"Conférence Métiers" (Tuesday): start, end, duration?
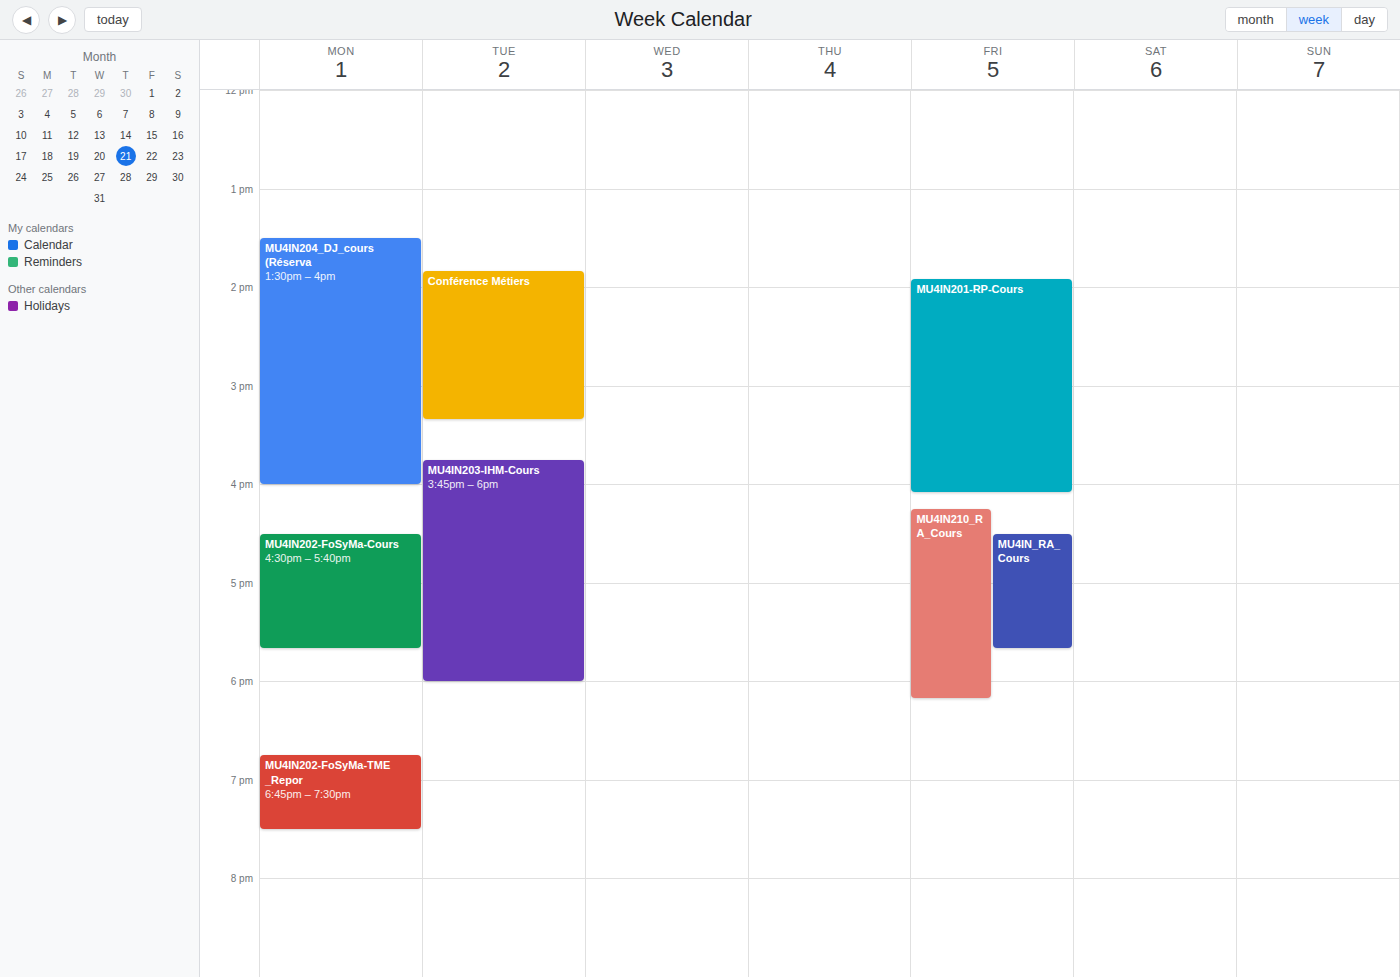
1:50 PM to 3:20 PM, 1 hour 30 minutes